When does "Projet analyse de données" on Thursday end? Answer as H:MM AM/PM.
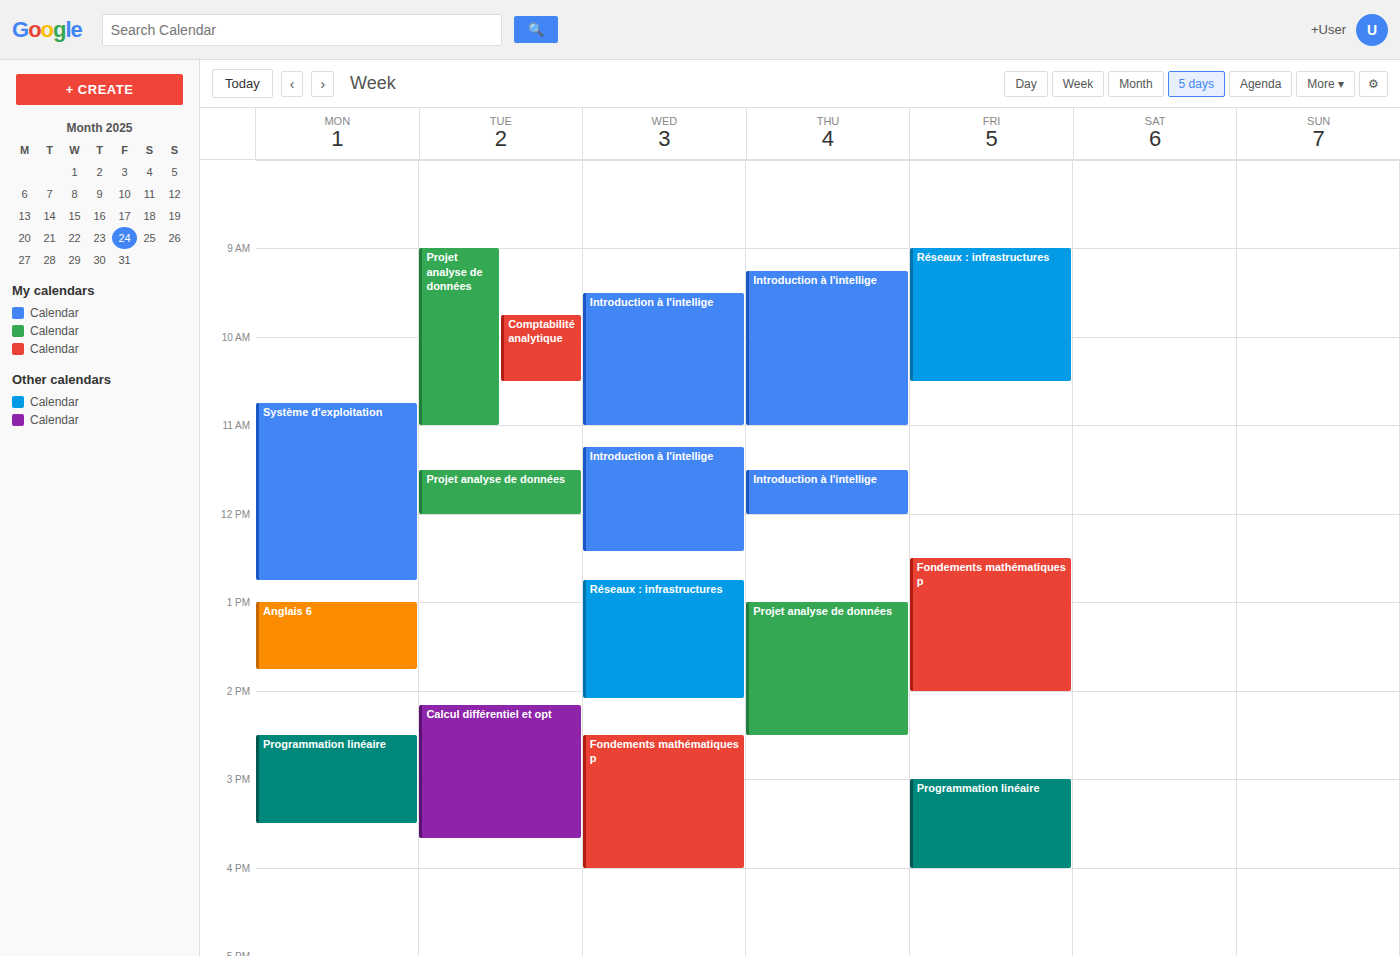
2:30 PM